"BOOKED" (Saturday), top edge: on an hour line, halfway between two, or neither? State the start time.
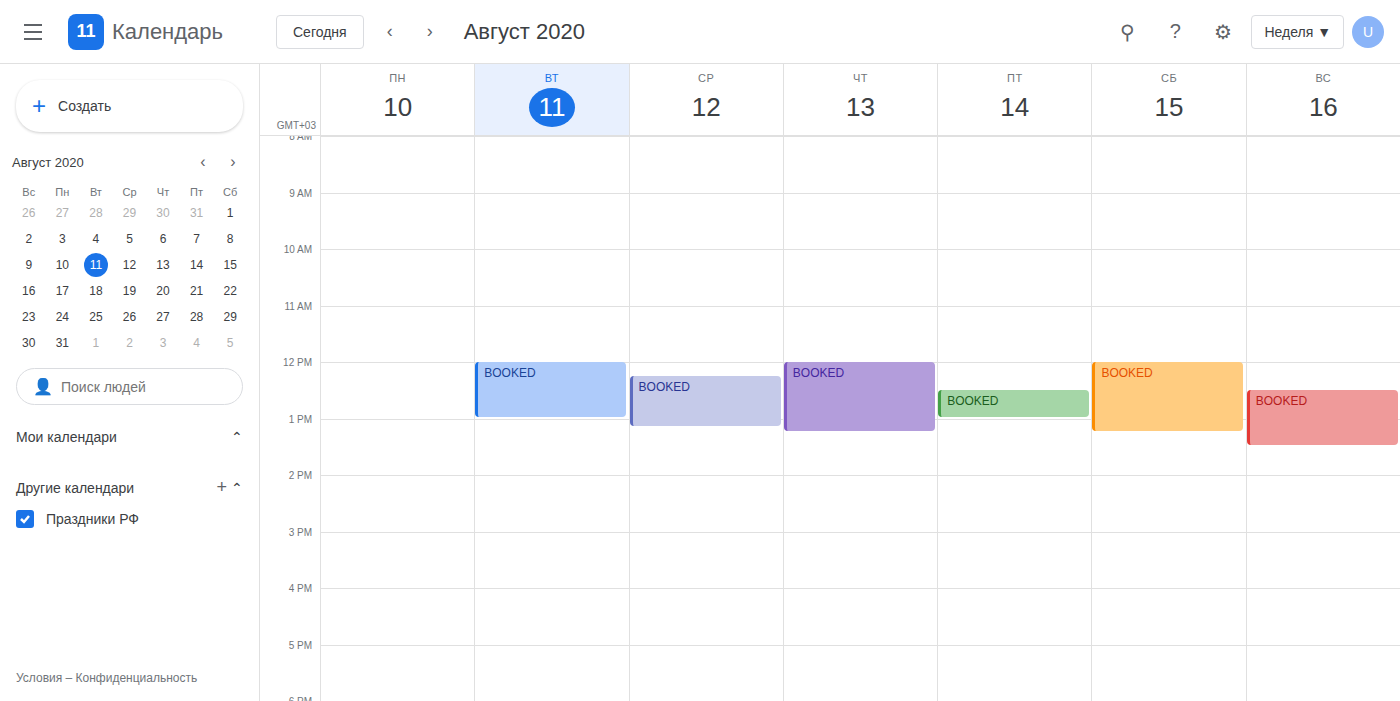
12:00 PM -- exactly on the 12 PM line.